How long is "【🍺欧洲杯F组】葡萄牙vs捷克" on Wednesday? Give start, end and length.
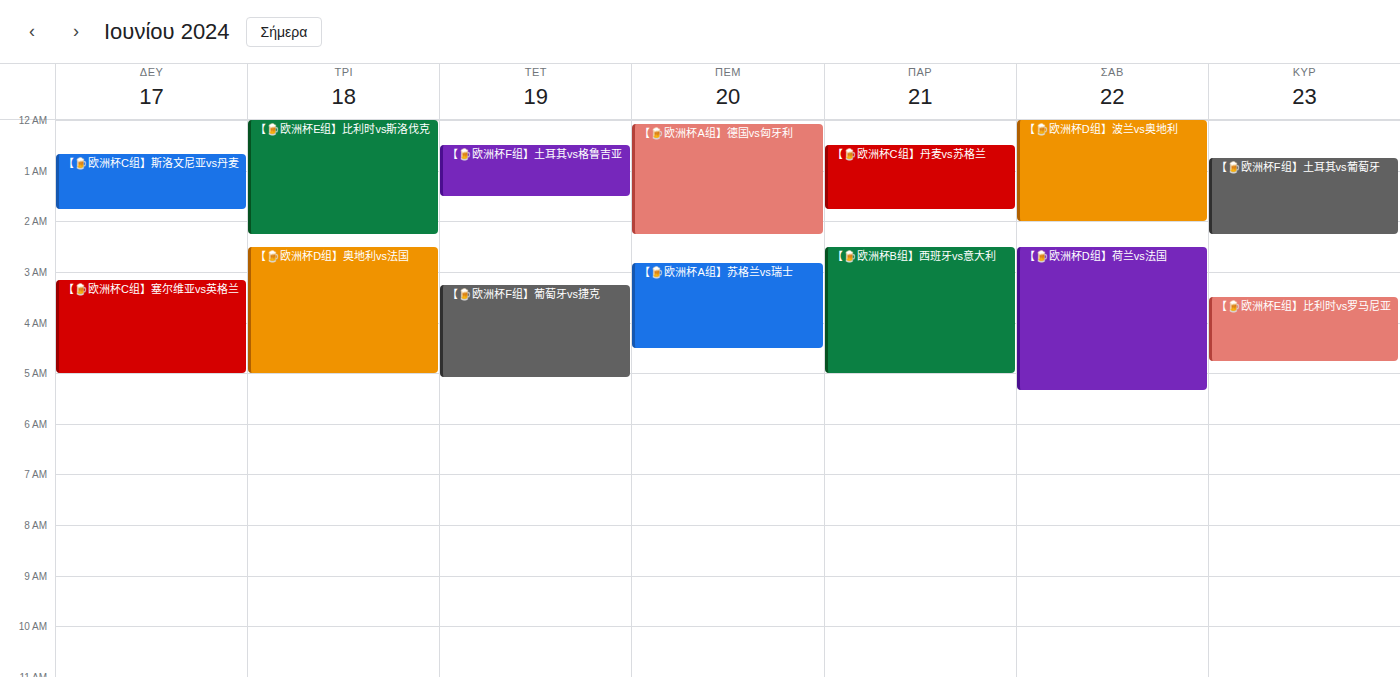
3:15 AM to 5:05 AM, 1 hour 50 minutes